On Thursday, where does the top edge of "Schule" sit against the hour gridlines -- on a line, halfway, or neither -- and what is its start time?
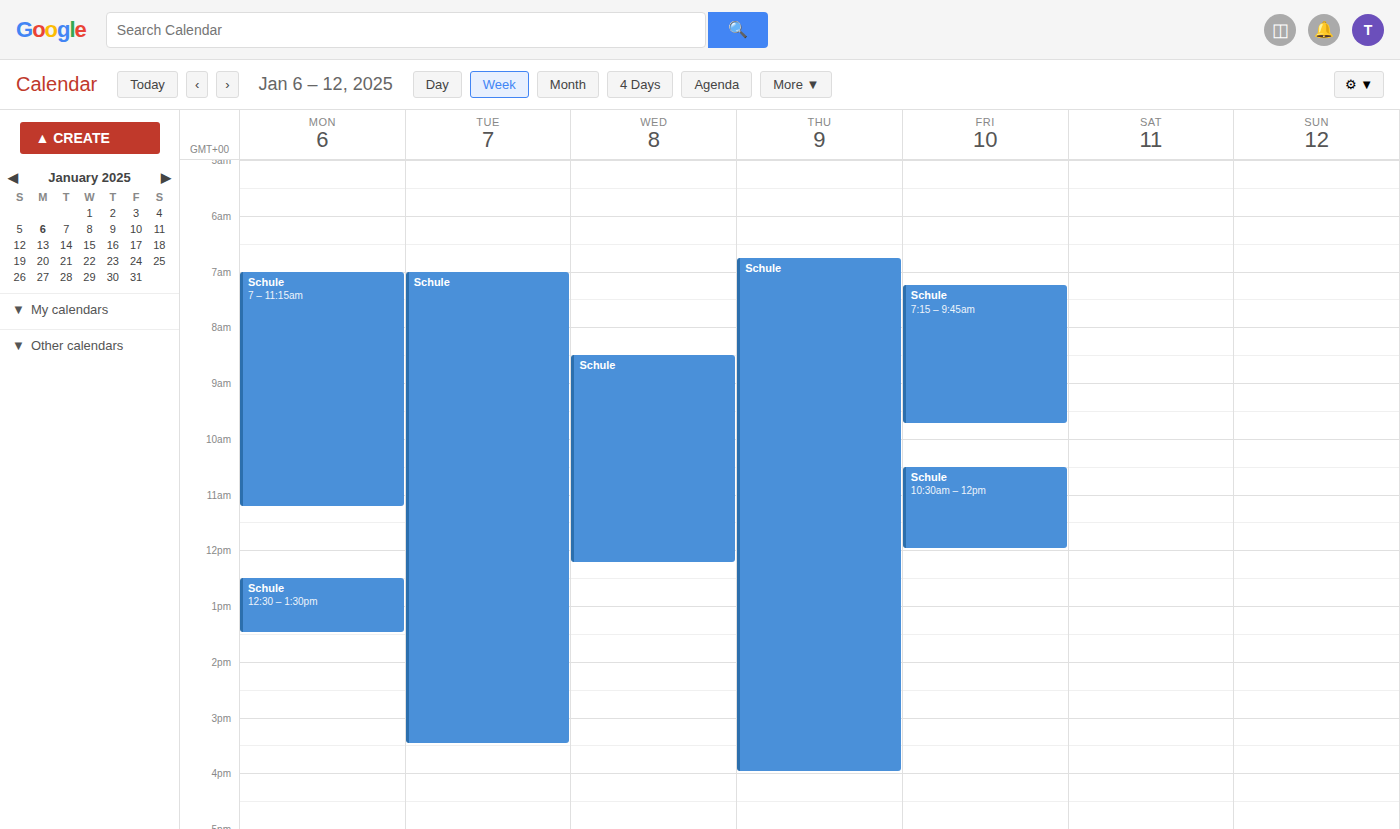
6:45 AM -- neither: three quarters of the way from the 6 AM line to the 7 AM line.